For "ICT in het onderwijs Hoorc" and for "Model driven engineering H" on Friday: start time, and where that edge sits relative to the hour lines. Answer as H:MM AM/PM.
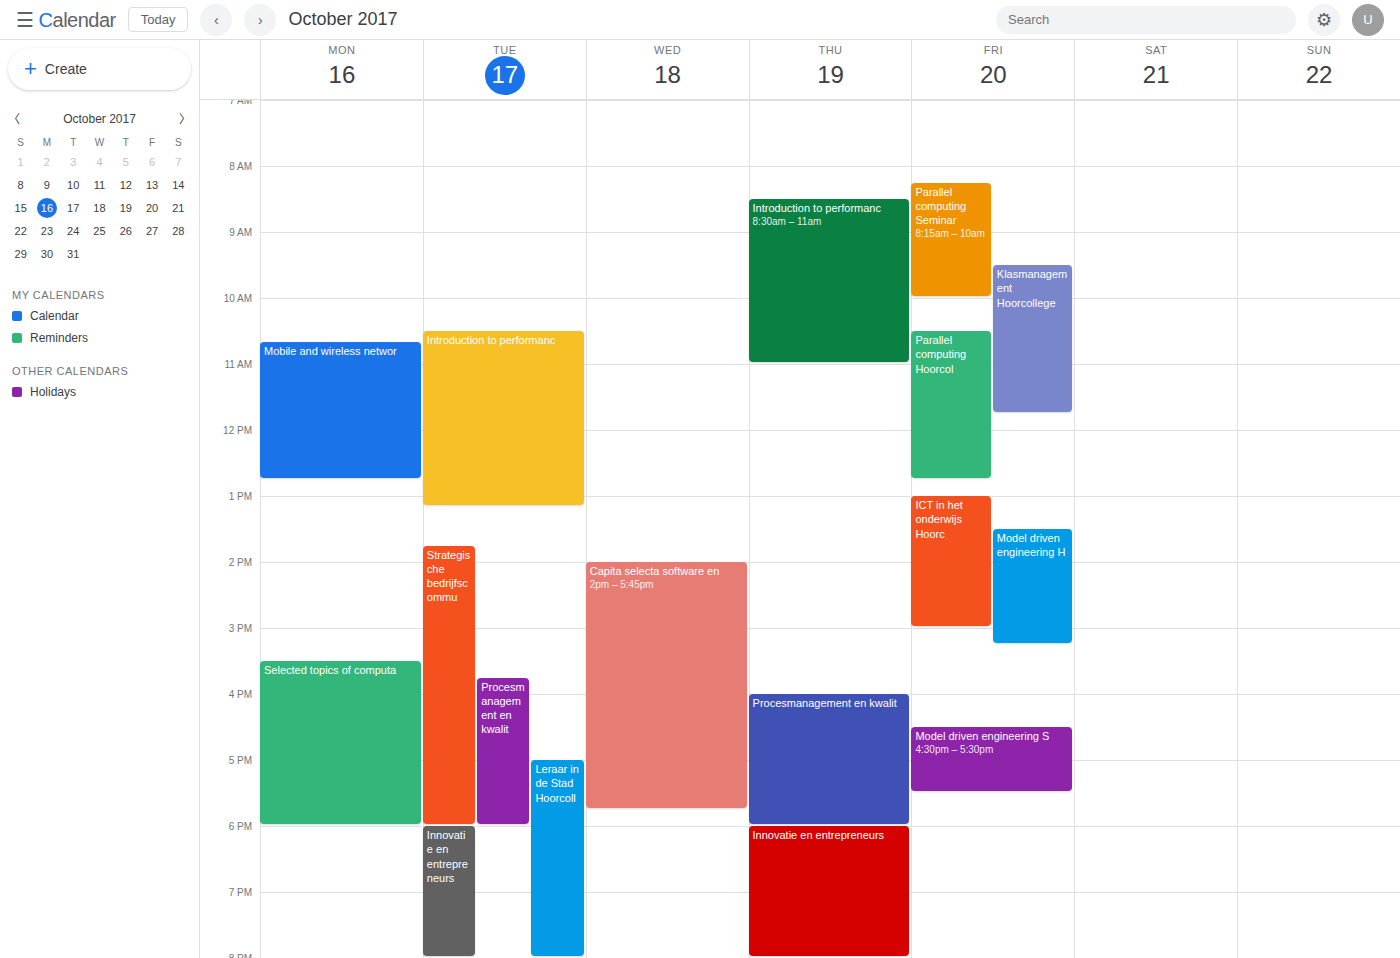
"ICT in het onderwijs Hoorc": 1:00 PM, exactly on the 1 PM line. "Model driven engineering H": 1:30 PM, halfway between the 1 PM and 2 PM lines.